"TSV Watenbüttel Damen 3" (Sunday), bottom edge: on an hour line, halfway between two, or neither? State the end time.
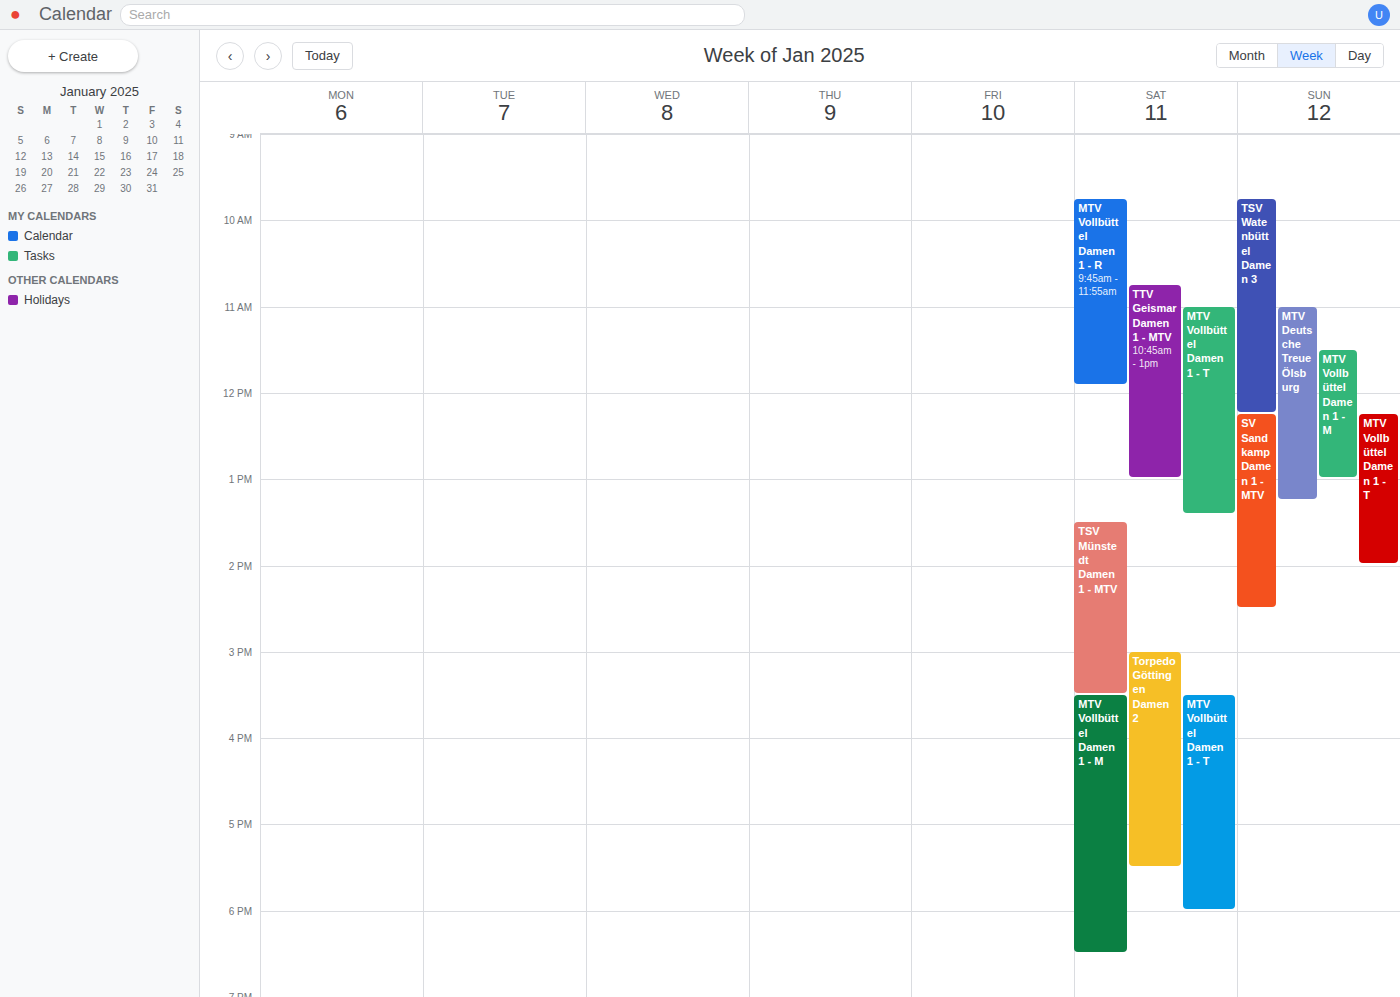
12:15 PM -- neither: a quarter of the way from the 12 PM line to the 1 PM line.